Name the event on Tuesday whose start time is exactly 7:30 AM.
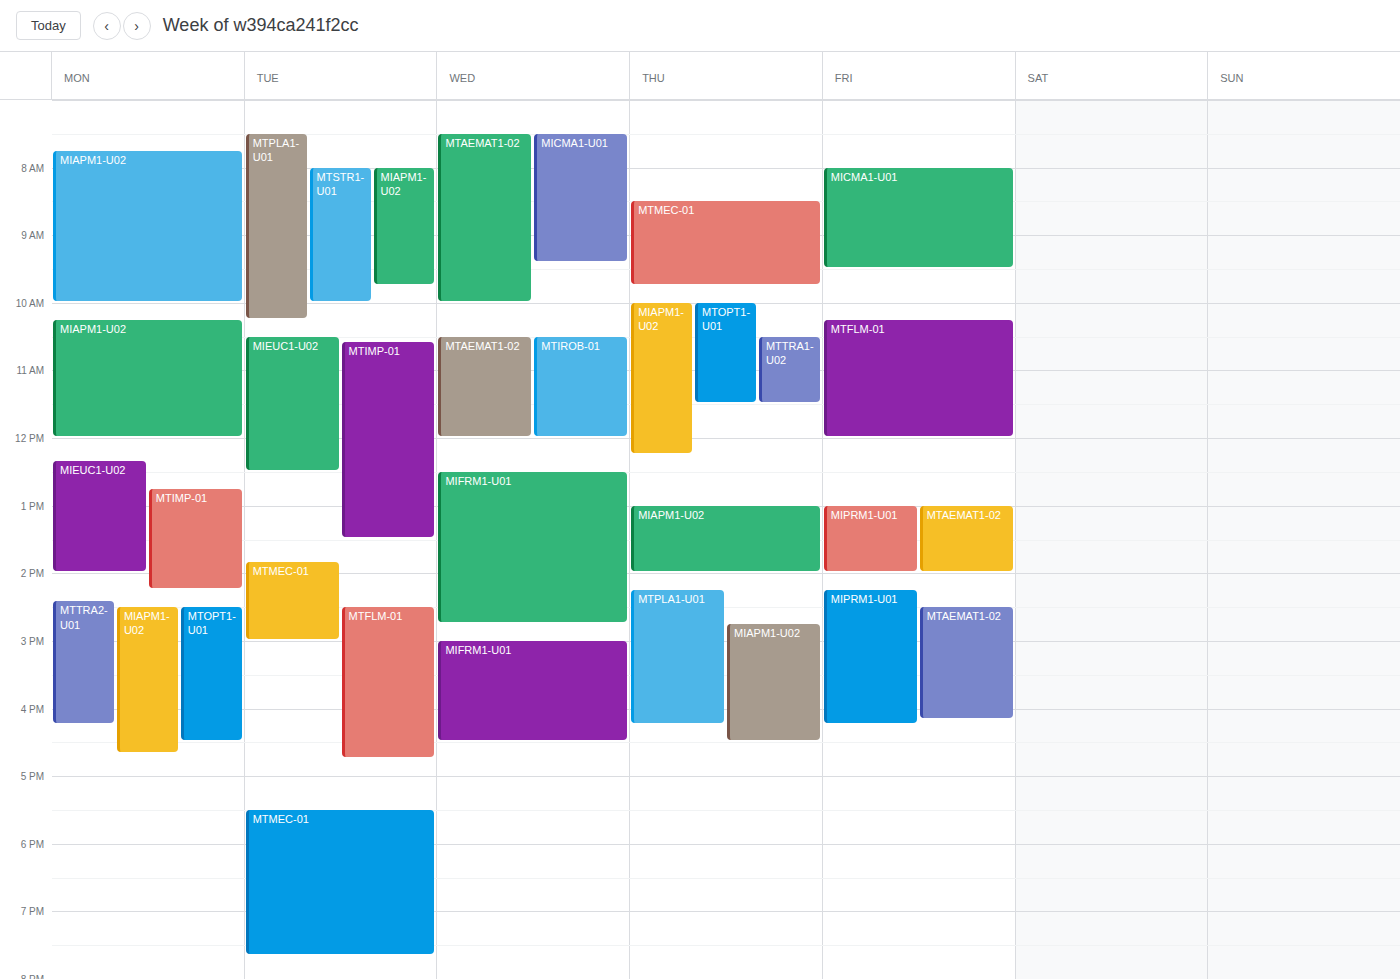
"MTPLA1-U01"